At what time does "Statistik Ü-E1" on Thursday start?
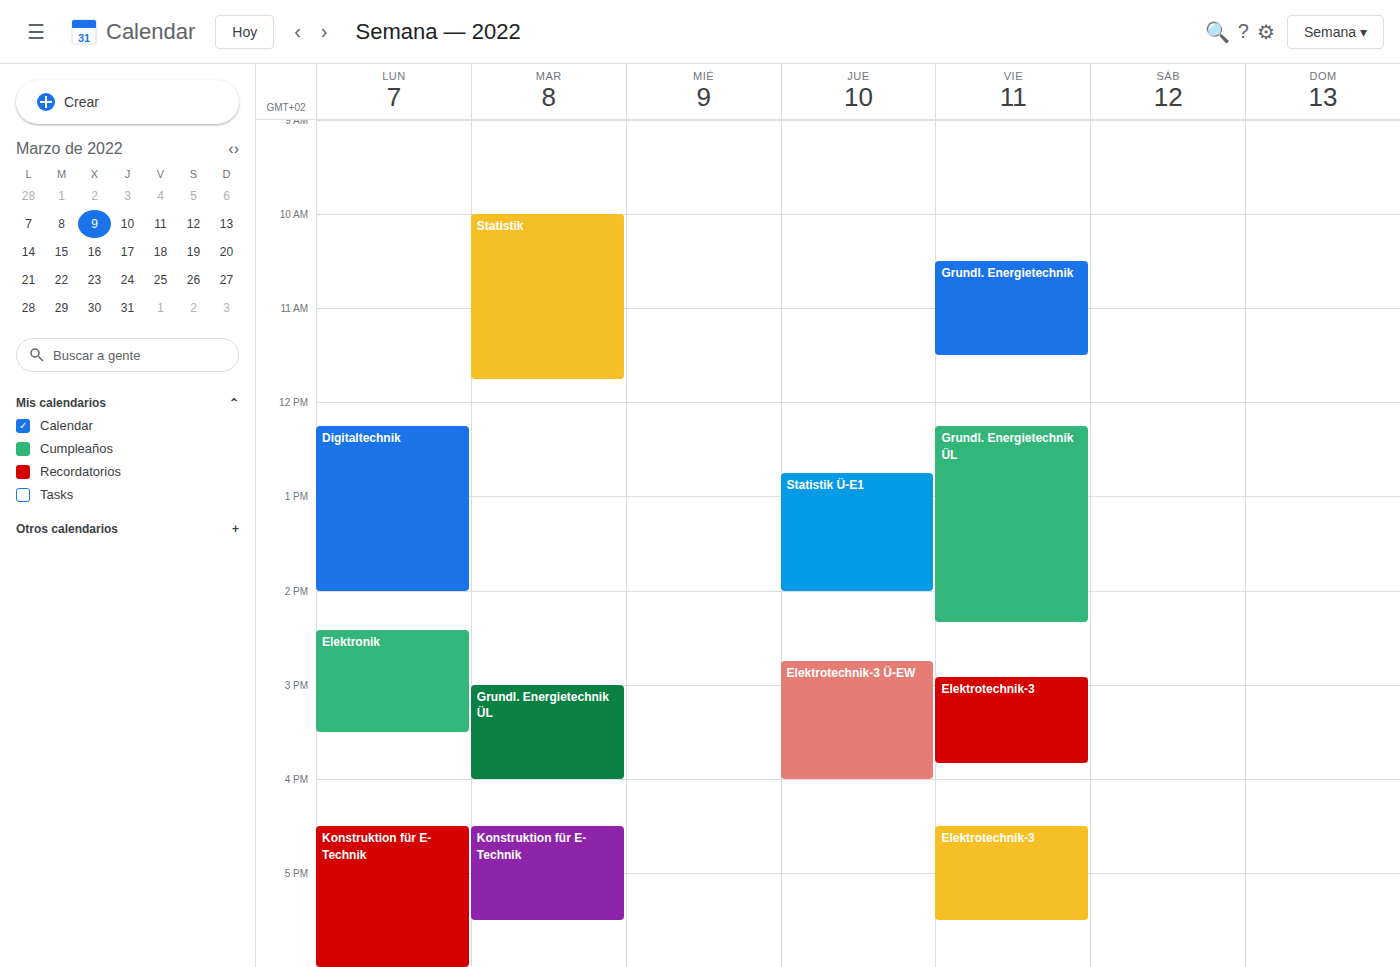
12:45 PM